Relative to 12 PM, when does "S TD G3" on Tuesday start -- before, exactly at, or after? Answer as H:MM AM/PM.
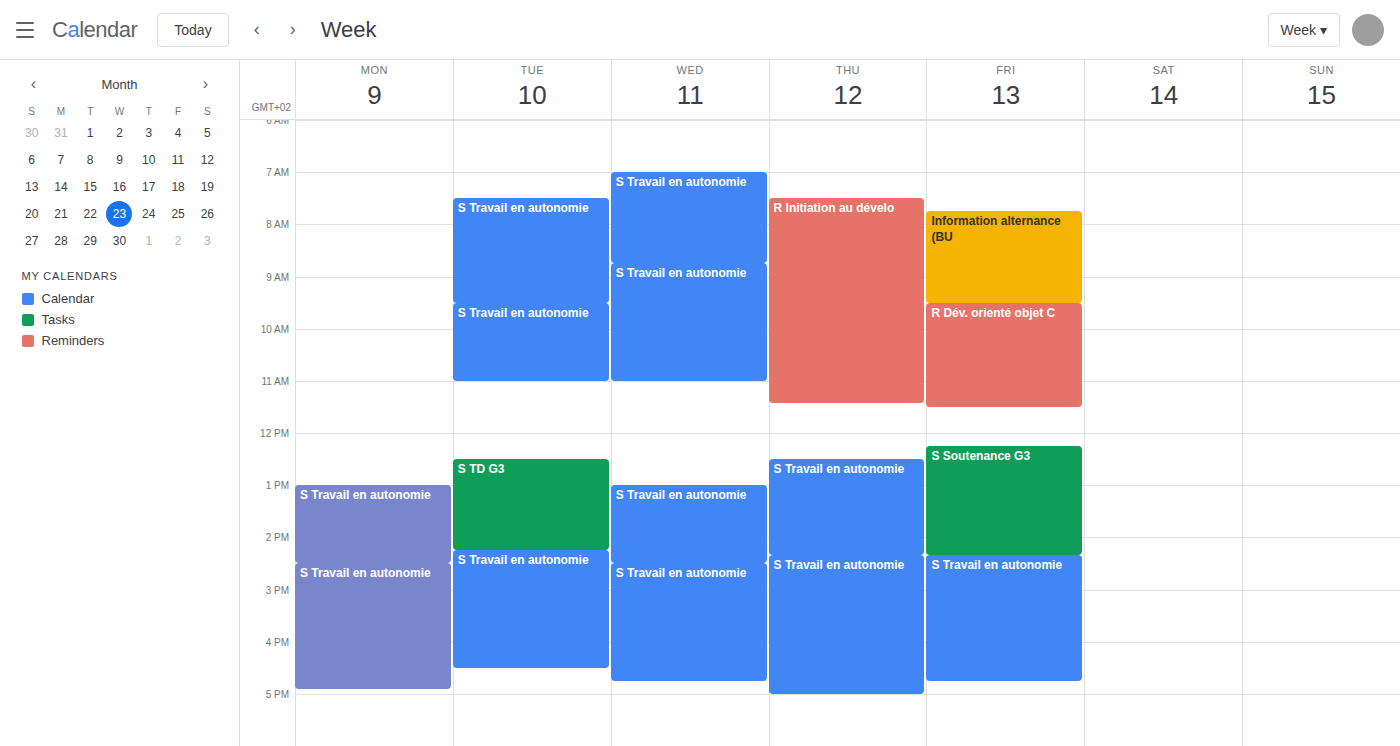
12:30 PM -- after 12 PM, 30 minutes below the 12 PM line.